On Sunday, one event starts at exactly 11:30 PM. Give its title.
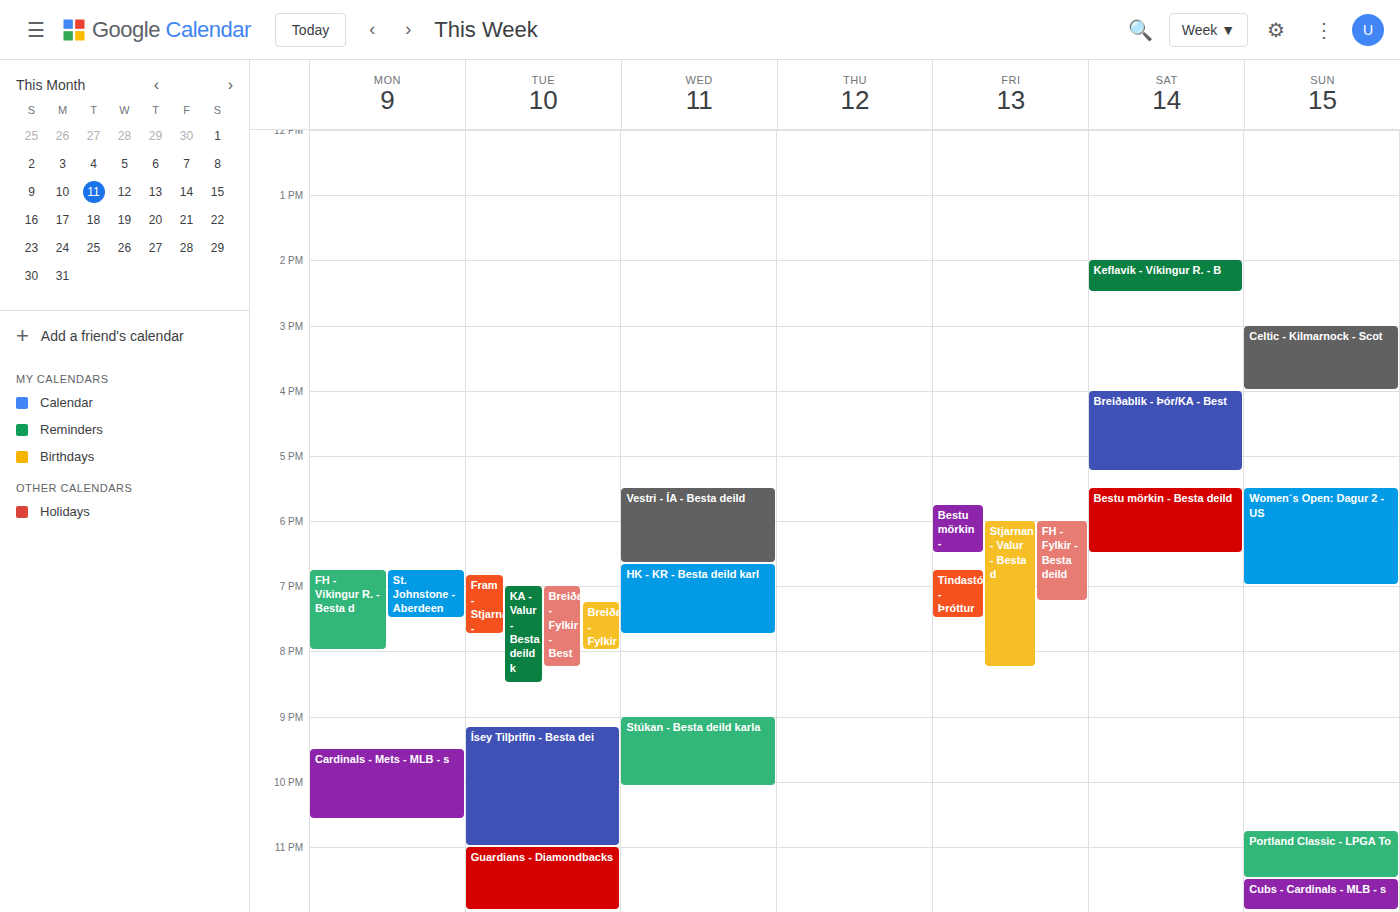
"Cubs - Cardinals - MLB - s"